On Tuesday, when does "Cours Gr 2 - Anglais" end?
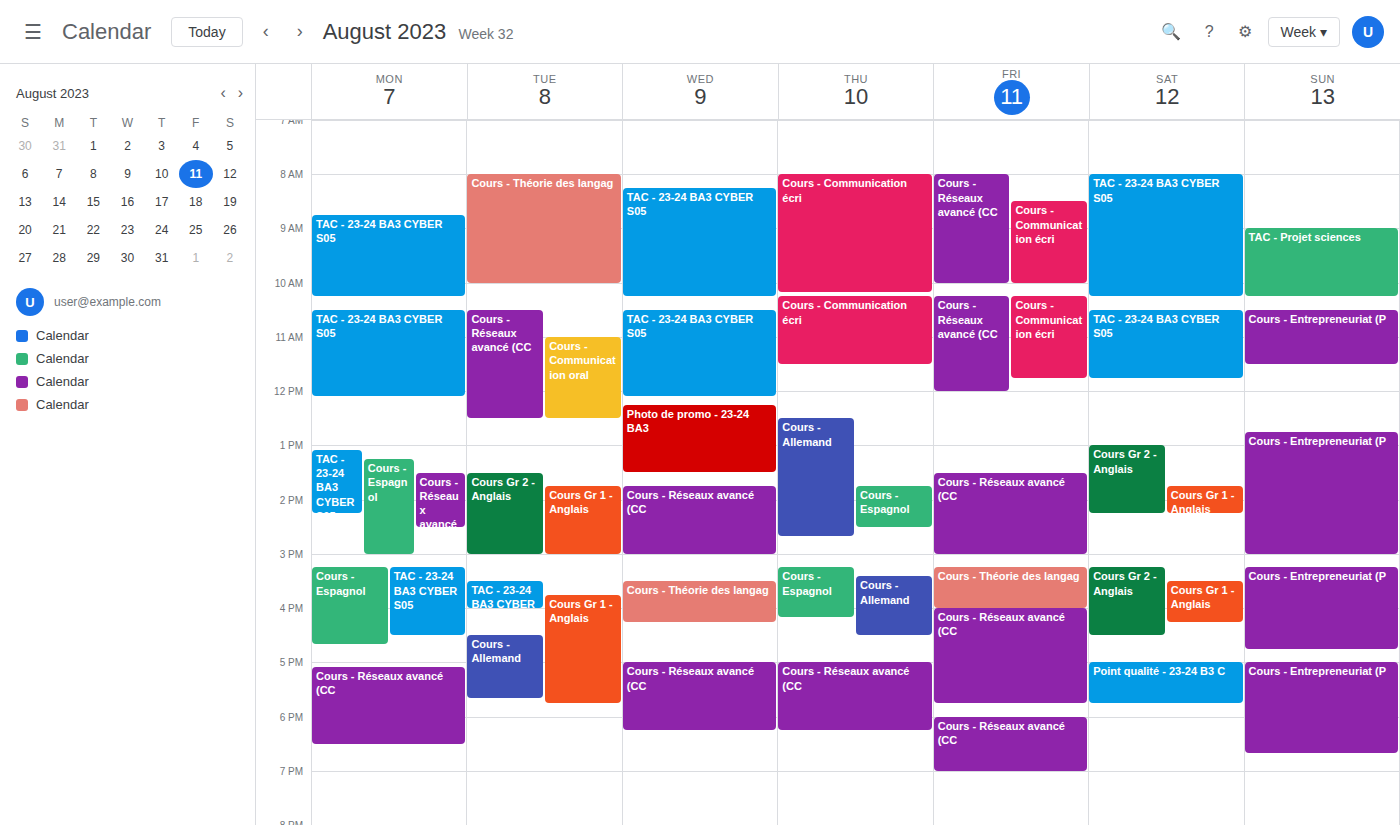
15:00